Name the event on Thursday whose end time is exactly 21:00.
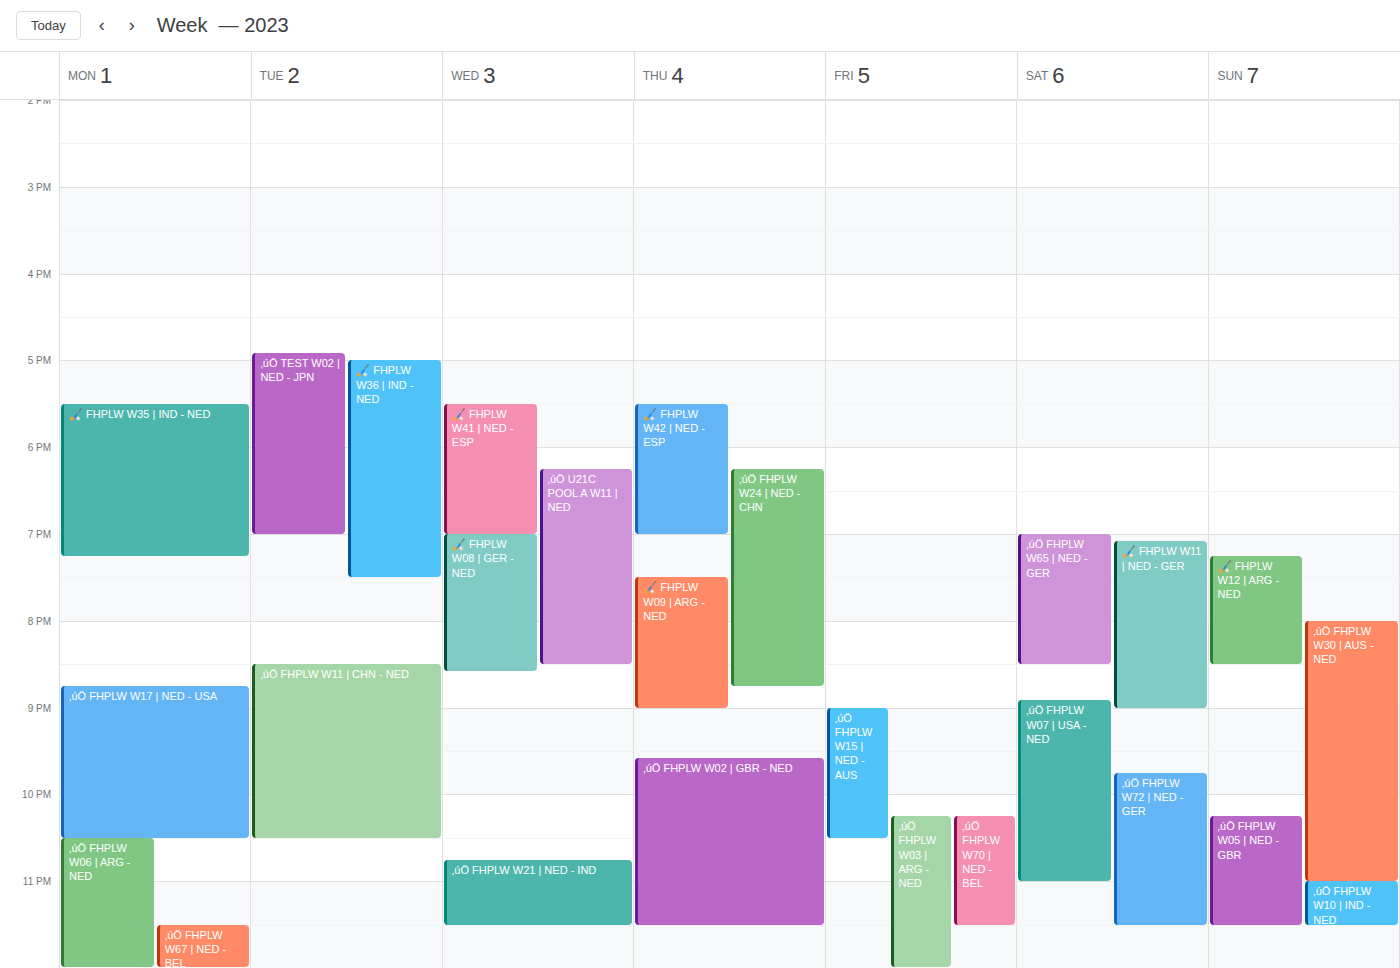
"🏑 FHPLW W09 | ARG - NED"